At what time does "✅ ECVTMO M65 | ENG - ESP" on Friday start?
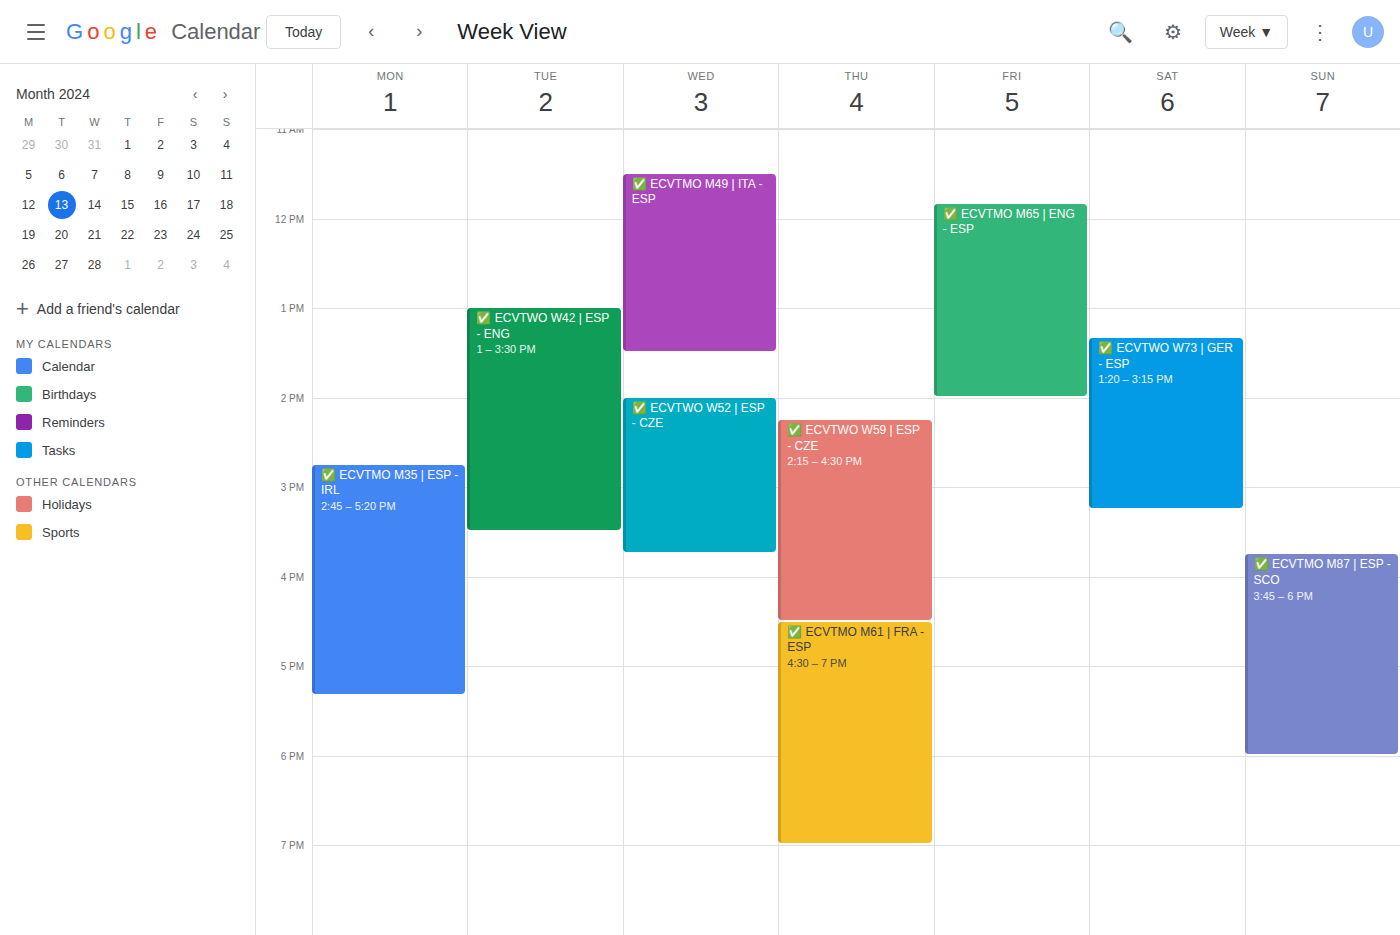
11:50 AM